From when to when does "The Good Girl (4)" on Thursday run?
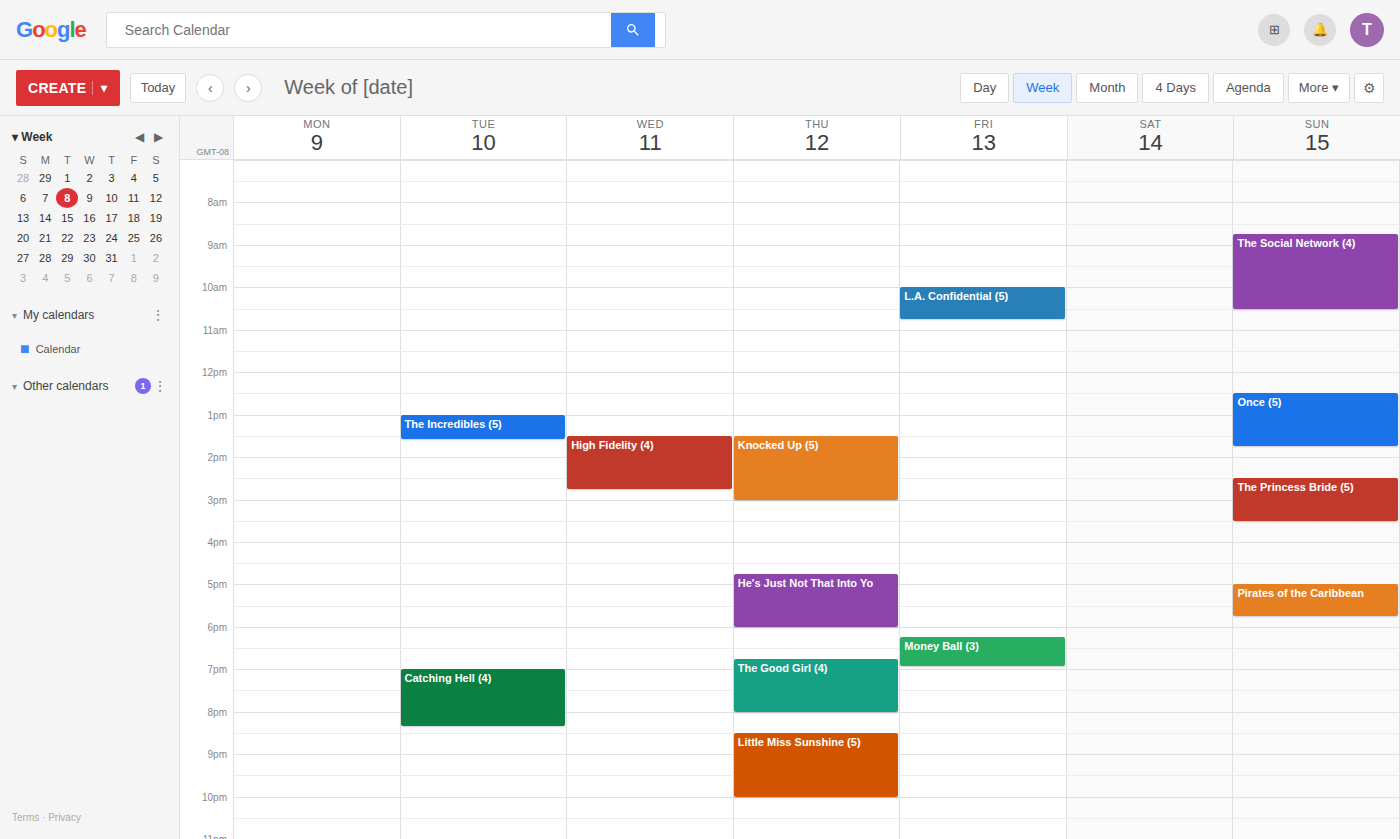
6:45 PM to 8:00 PM